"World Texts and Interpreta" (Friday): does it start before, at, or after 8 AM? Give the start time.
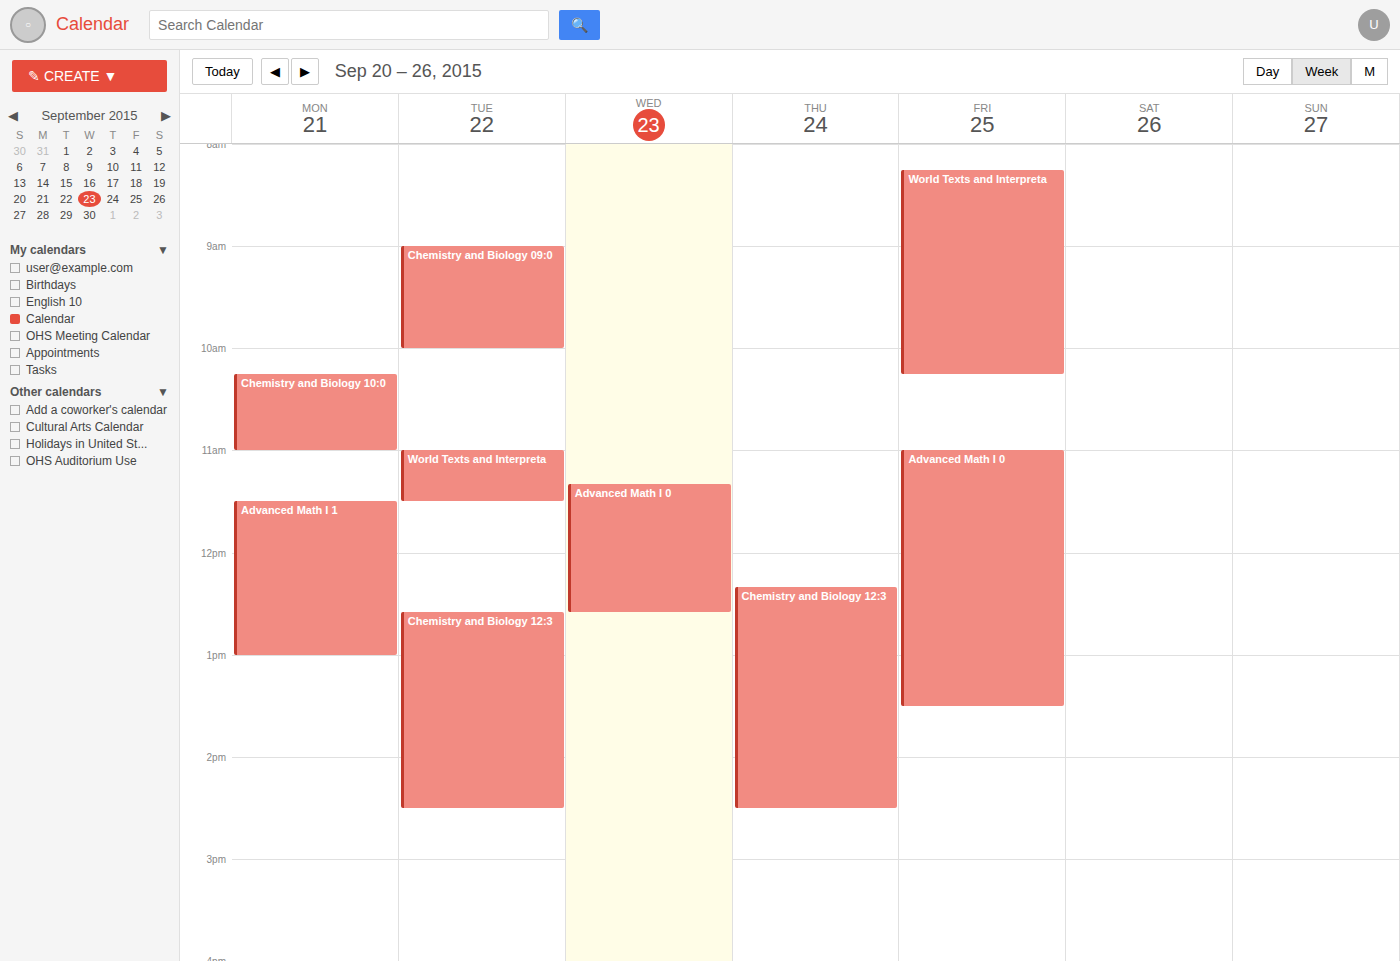
8:15 AM -- after 8 AM, 15 minutes below the 8 AM line.